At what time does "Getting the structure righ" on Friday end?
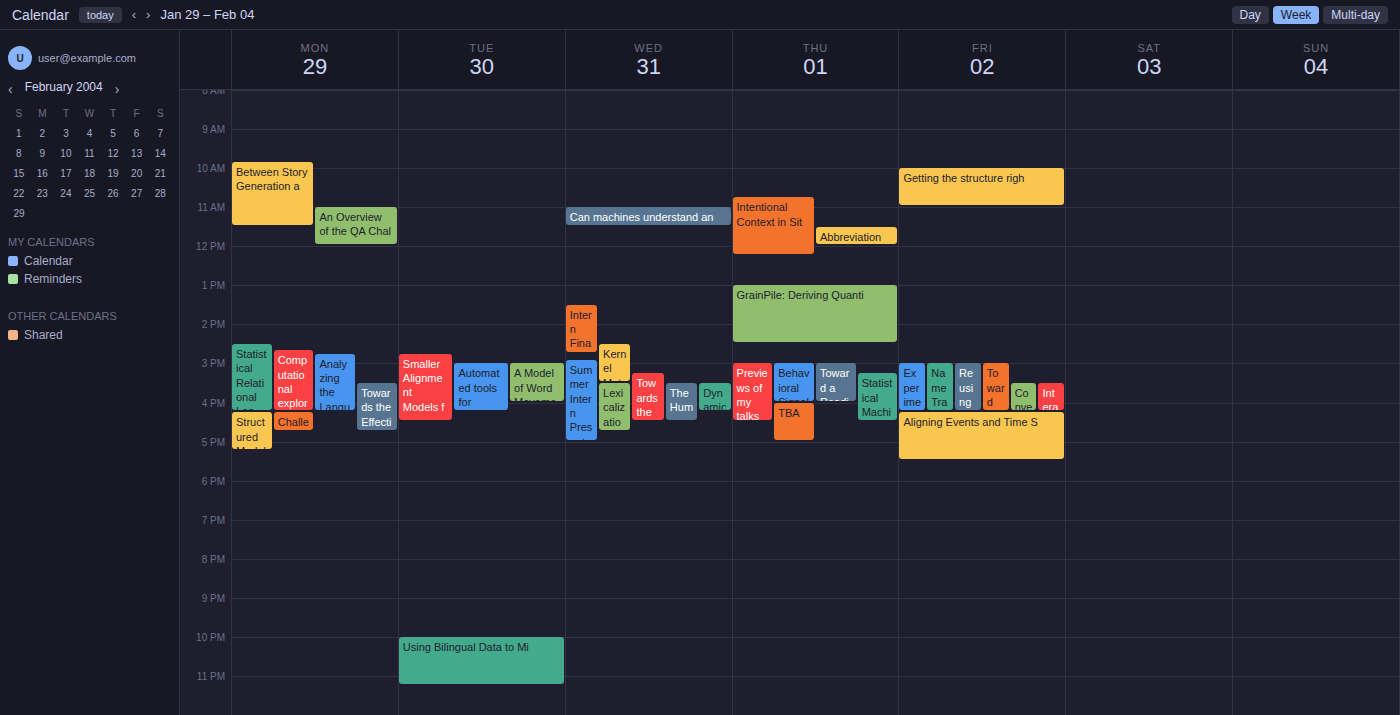
11:00 AM